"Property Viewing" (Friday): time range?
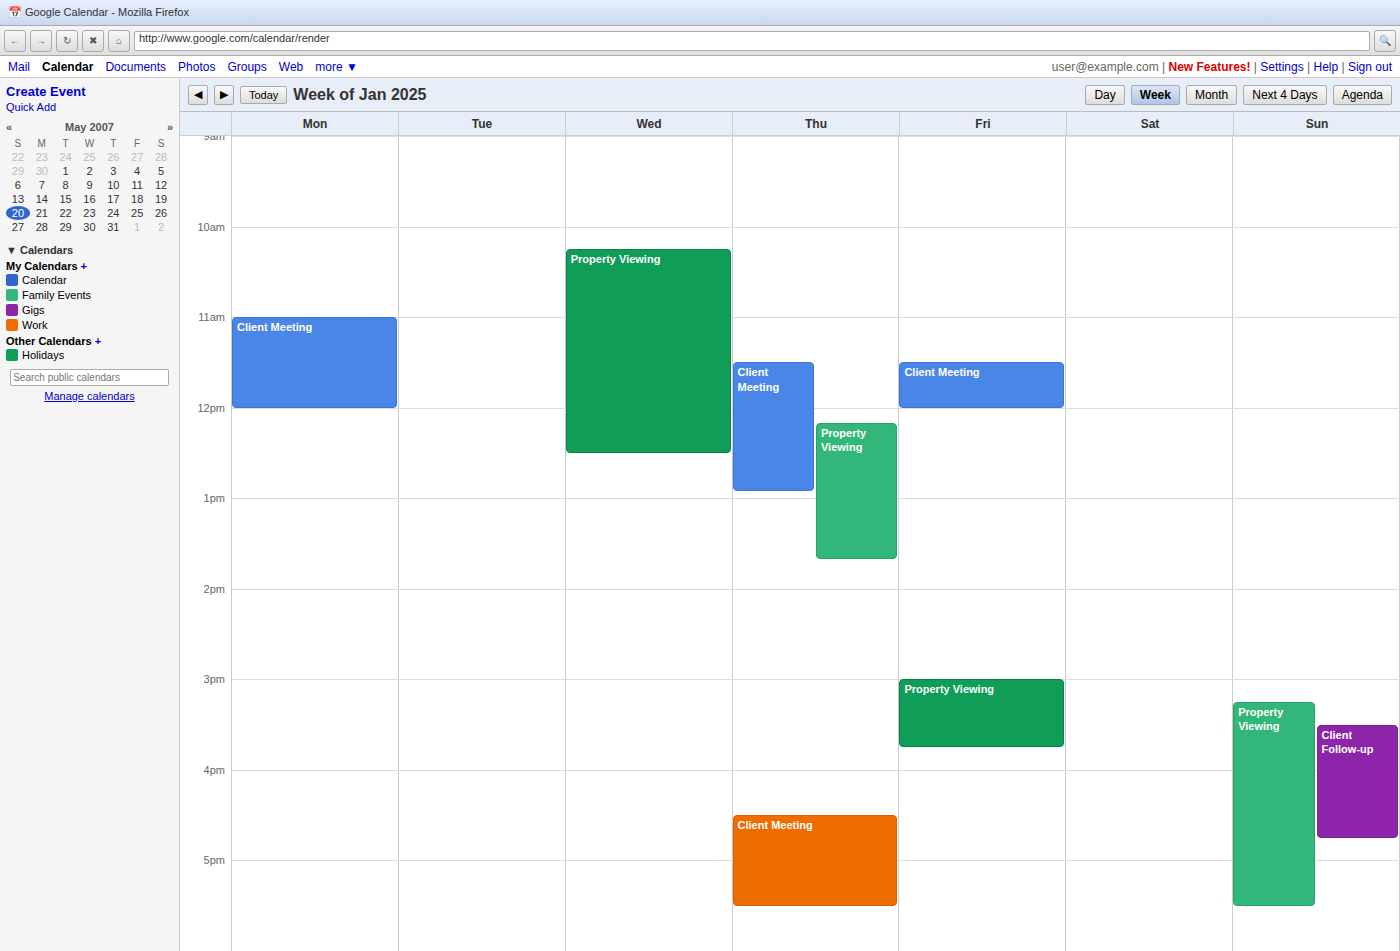
3:00 PM to 3:45 PM